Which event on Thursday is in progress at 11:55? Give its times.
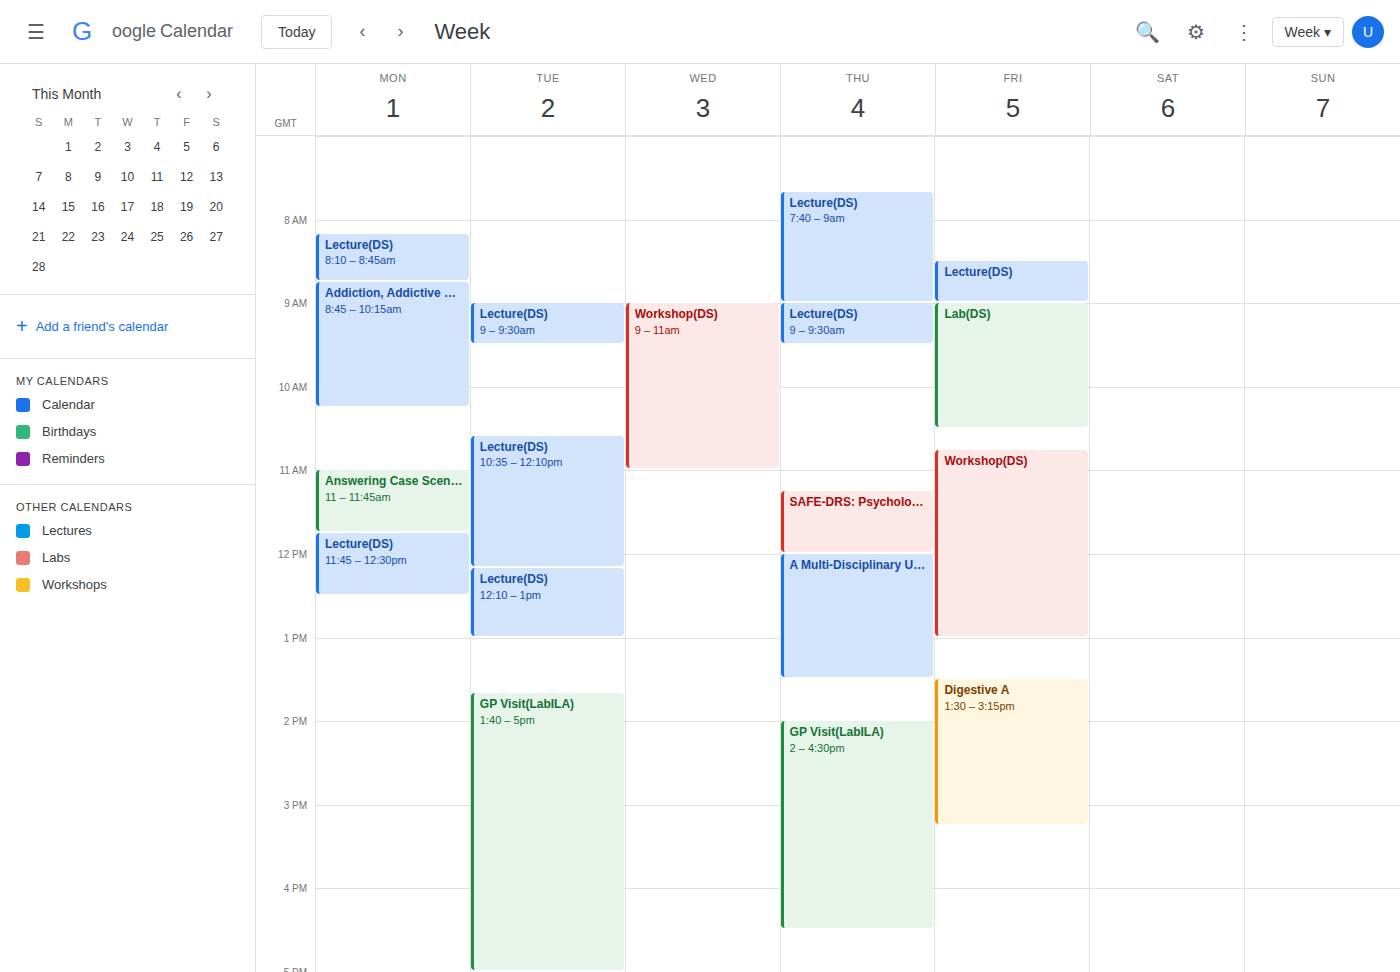
"SAFE-DRS: Psychological En", 11:15 to 12:00